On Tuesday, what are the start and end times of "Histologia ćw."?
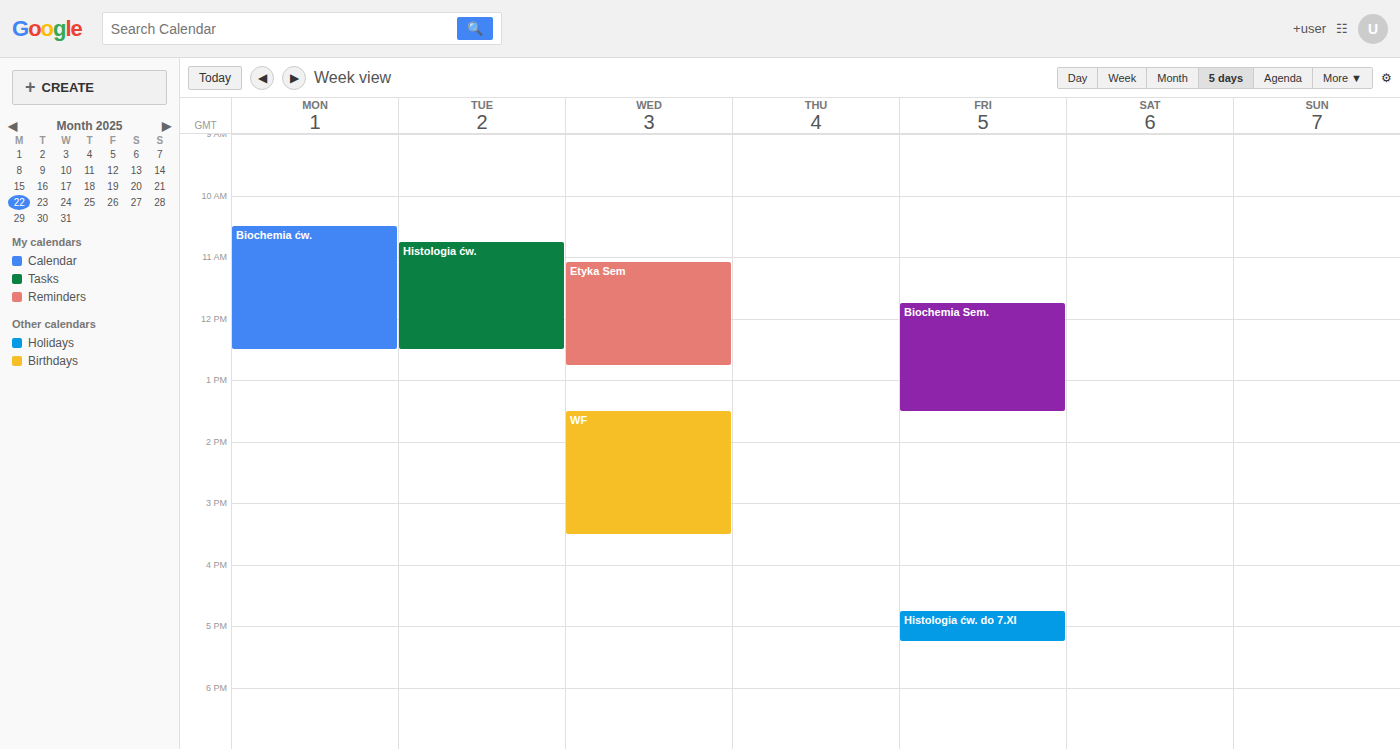
10:45 AM to 12:30 PM